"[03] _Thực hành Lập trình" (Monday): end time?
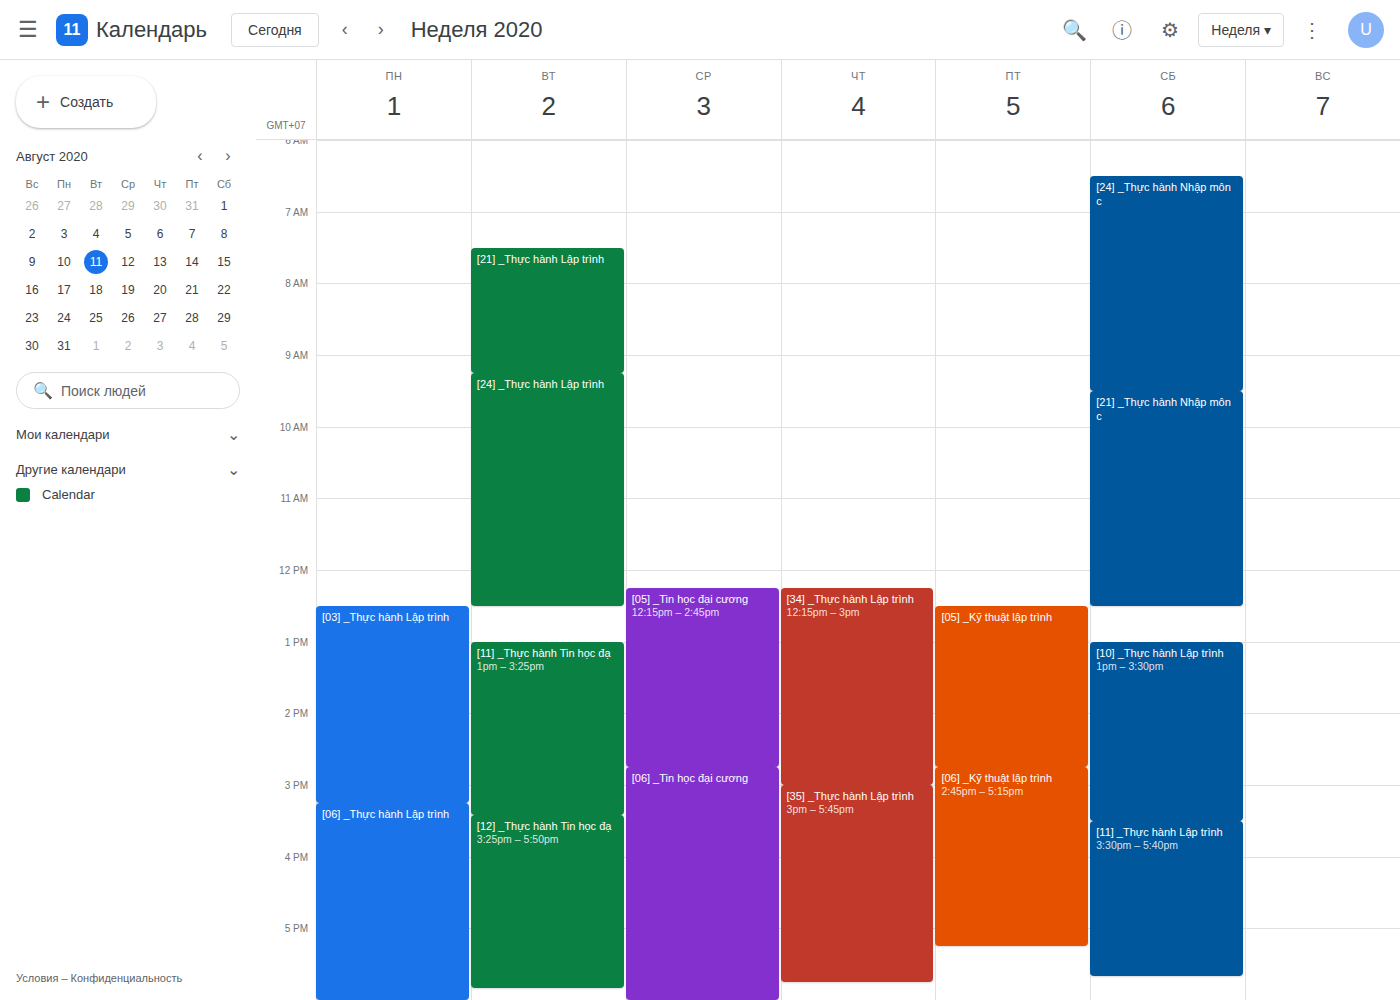
3:15 PM